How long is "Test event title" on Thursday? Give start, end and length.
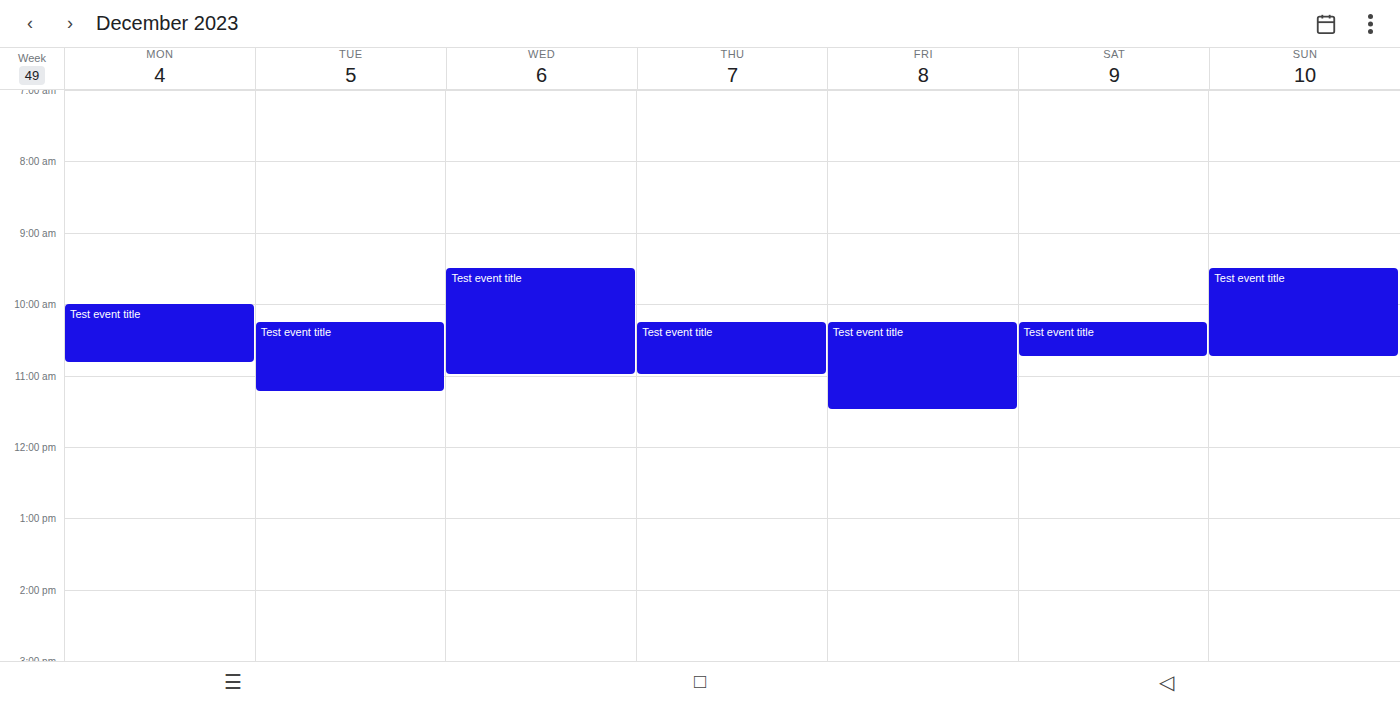
10:15 AM to 11:00 AM, 45 minutes